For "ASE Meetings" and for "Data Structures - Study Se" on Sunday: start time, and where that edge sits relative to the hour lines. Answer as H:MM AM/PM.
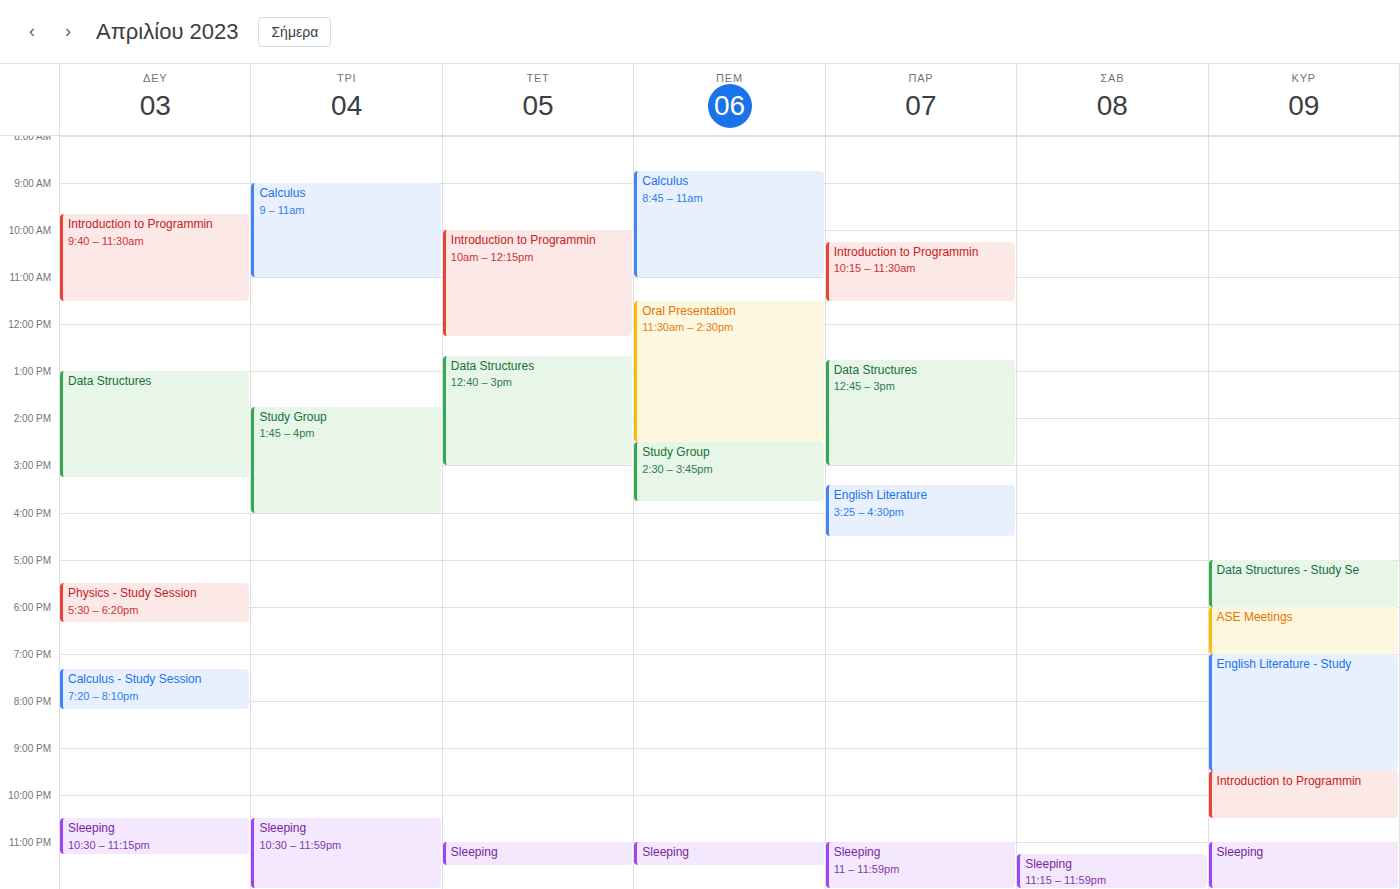
"ASE Meetings": 6:00 PM, exactly on the 6 PM line. "Data Structures - Study Se": 5:00 PM, exactly on the 5 PM line.